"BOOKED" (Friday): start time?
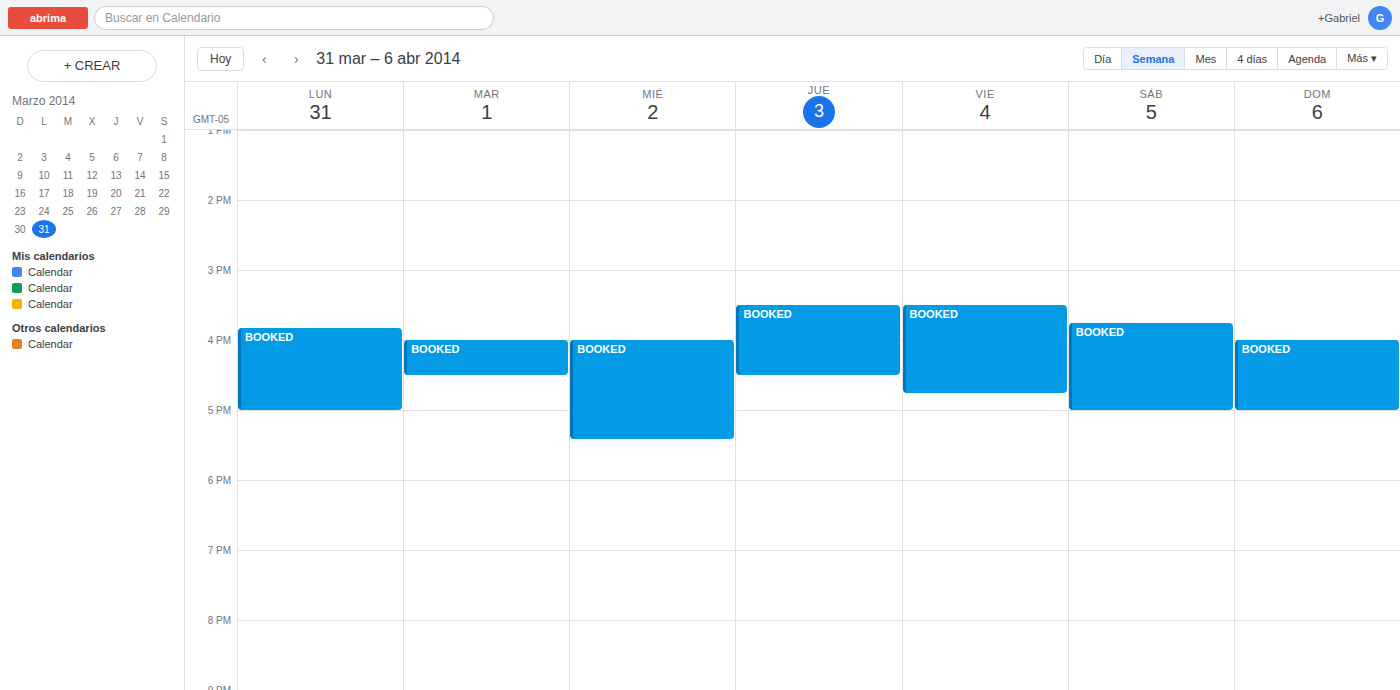
3:30 PM